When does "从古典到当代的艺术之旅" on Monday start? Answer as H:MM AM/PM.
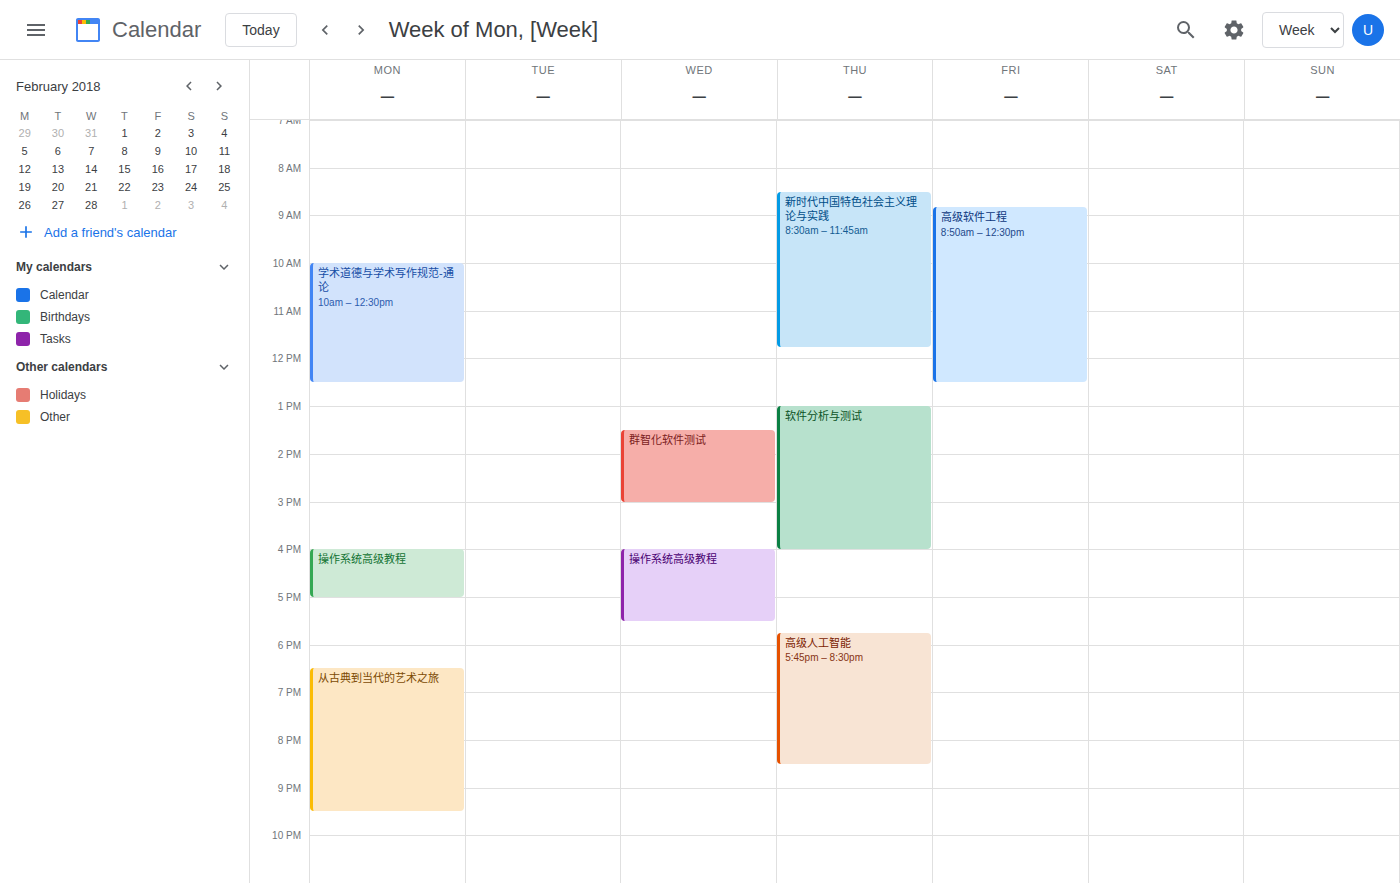
6:30 PM